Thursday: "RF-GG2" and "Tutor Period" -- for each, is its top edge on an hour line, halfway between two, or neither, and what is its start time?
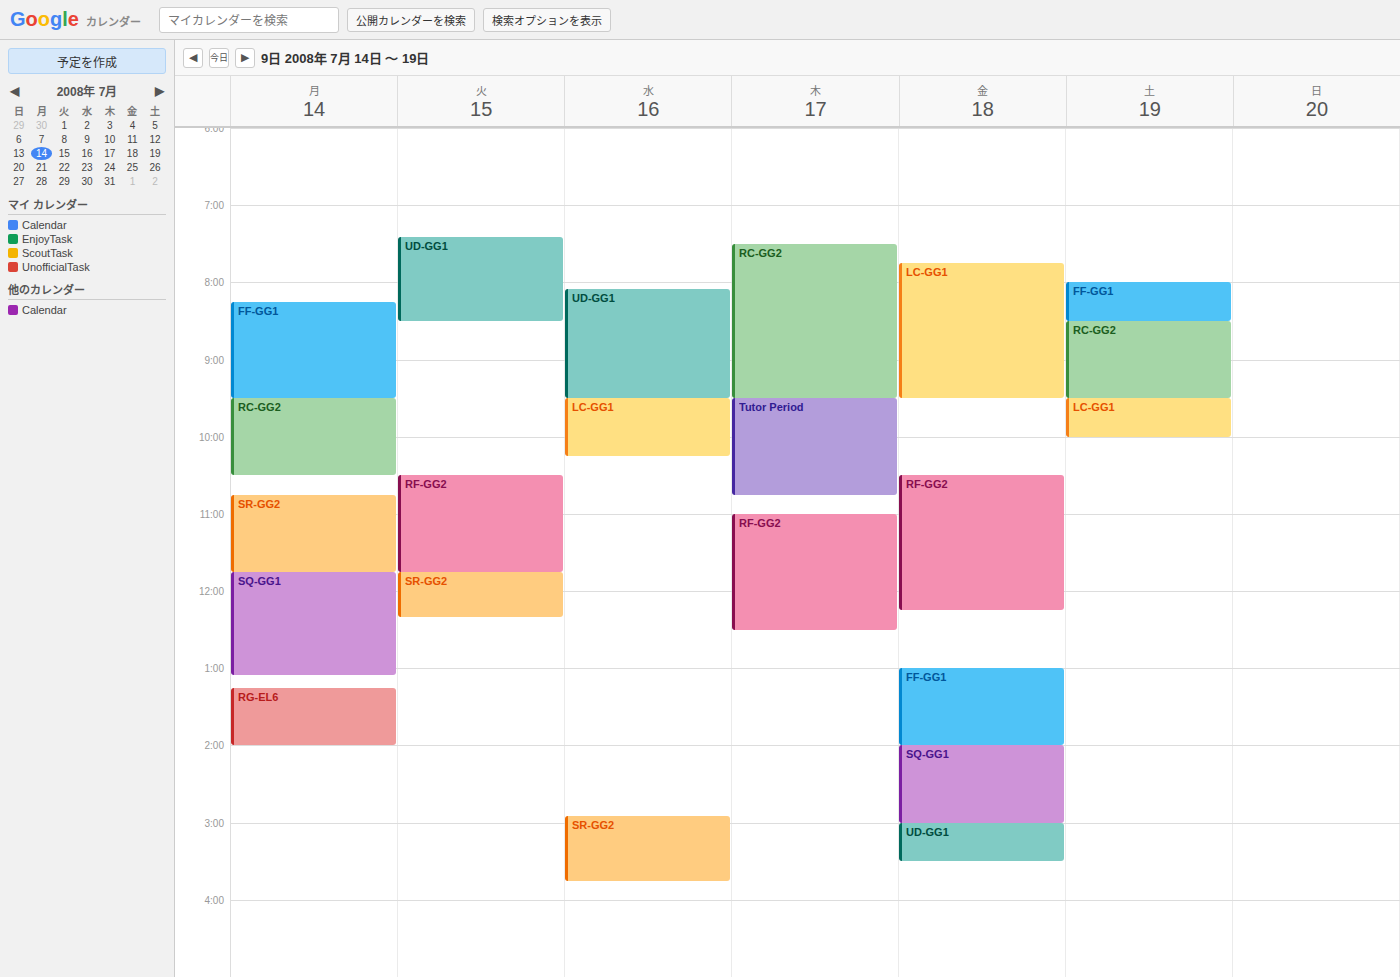
"RF-GG2": 11:00 AM, exactly on the 11 AM line. "Tutor Period": 9:30 AM, halfway between the 9 AM and 10 AM lines.